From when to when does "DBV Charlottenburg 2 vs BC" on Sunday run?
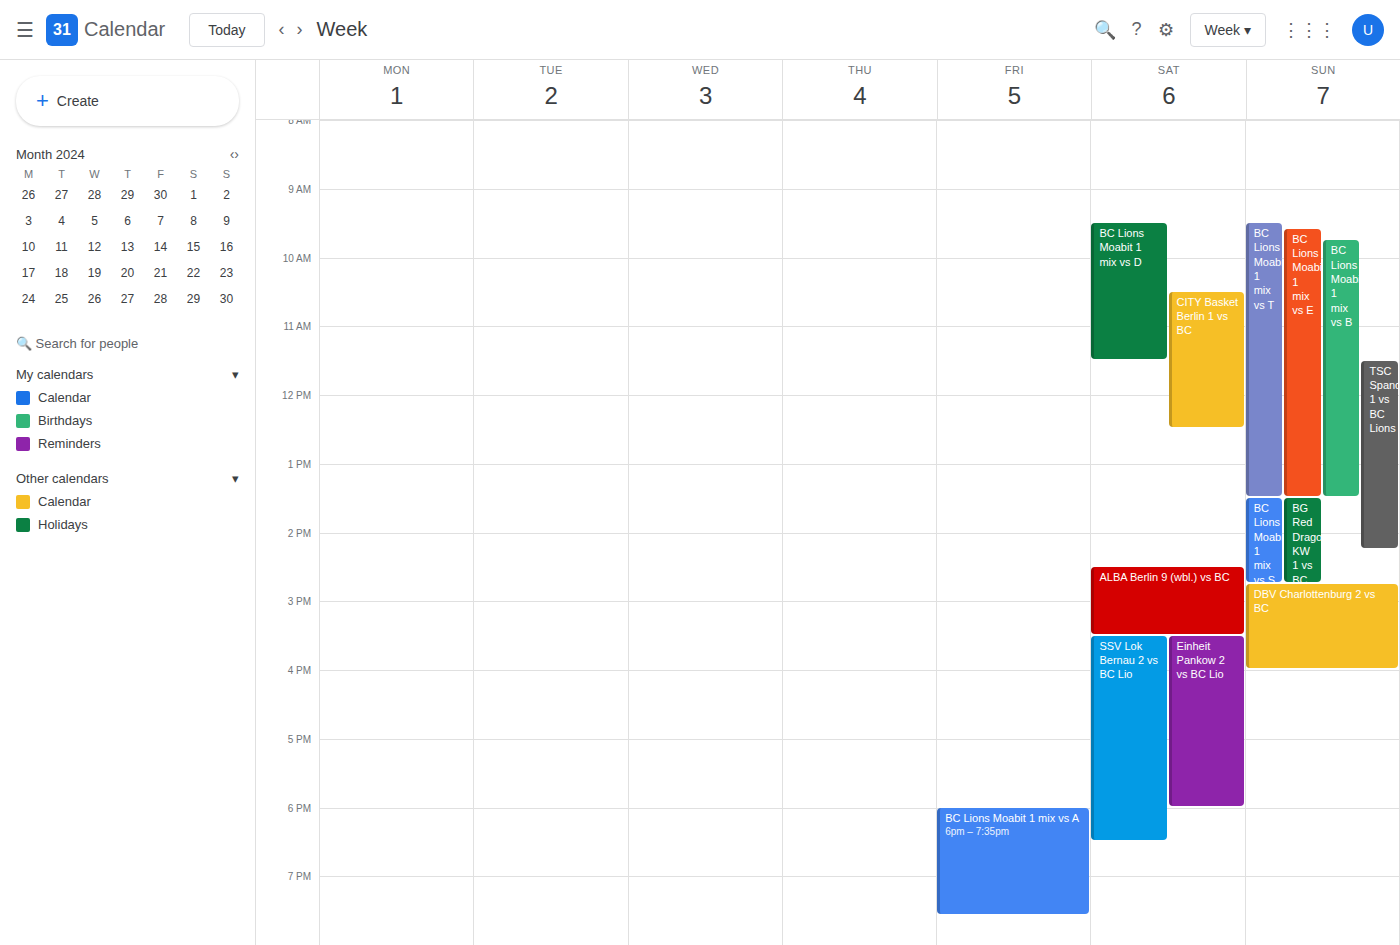
14:45 to 16:00